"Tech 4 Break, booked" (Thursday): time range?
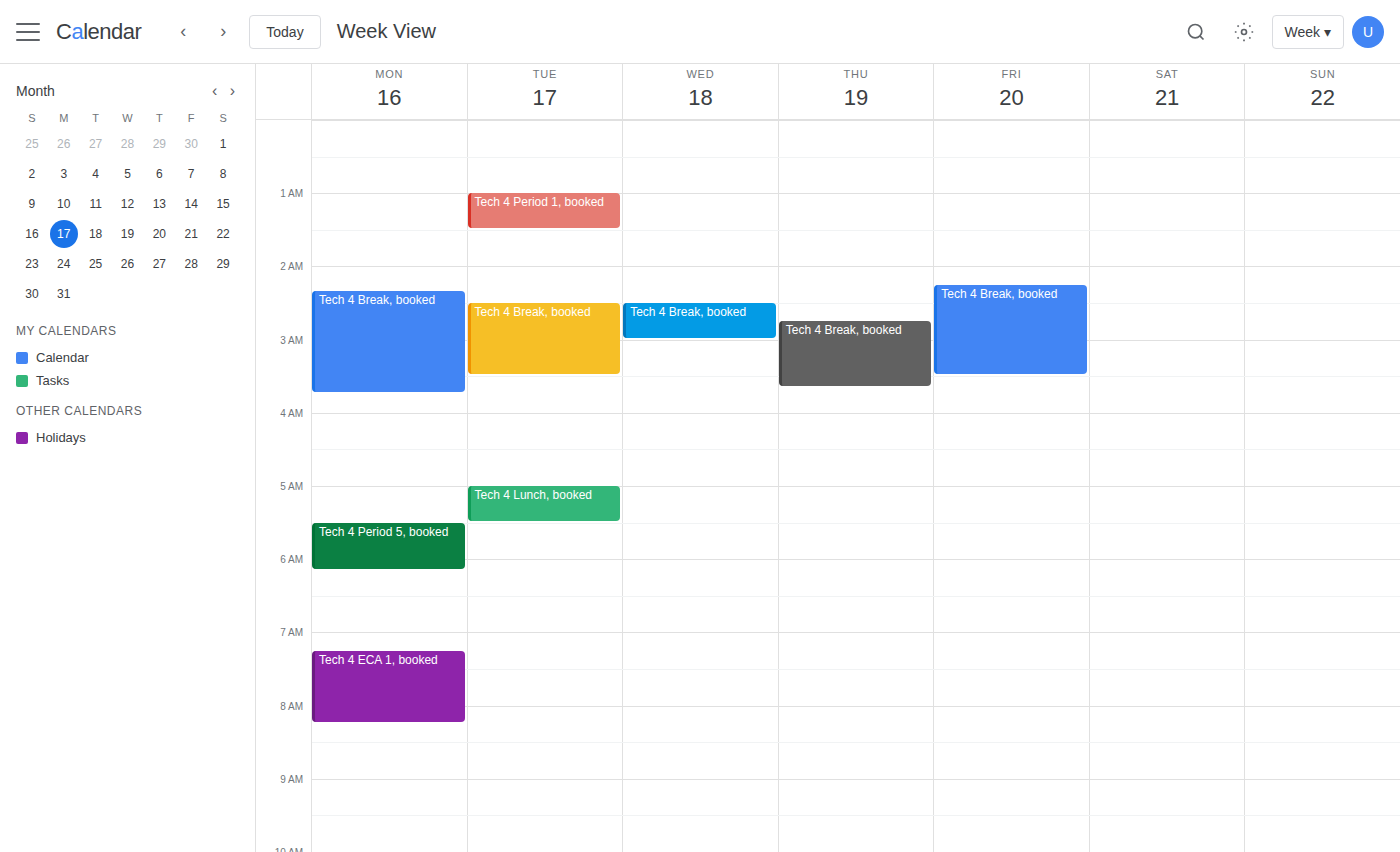
02:45 to 03:40